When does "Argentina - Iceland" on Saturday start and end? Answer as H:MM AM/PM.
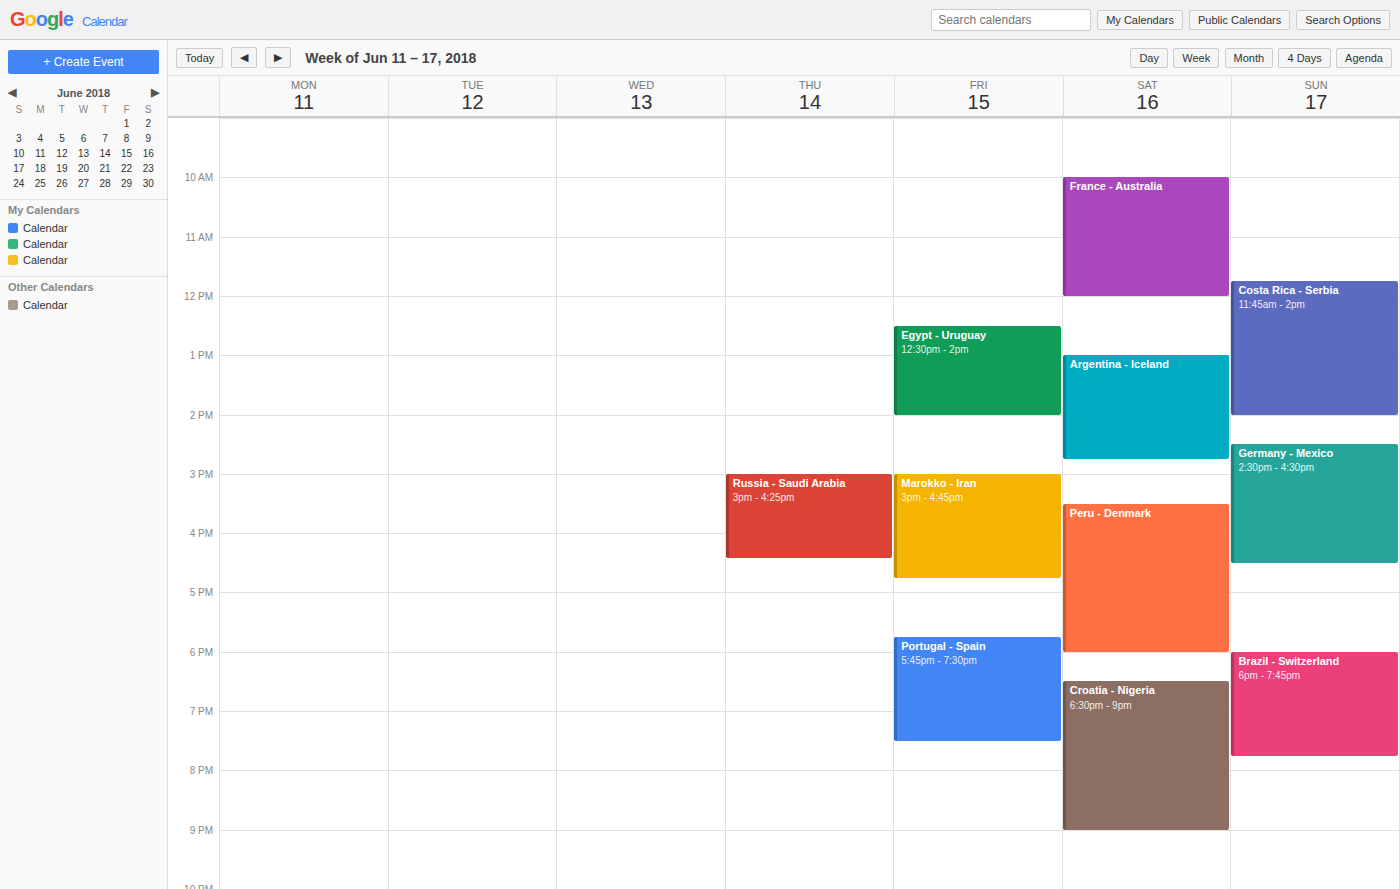
1:00 PM to 2:45 PM